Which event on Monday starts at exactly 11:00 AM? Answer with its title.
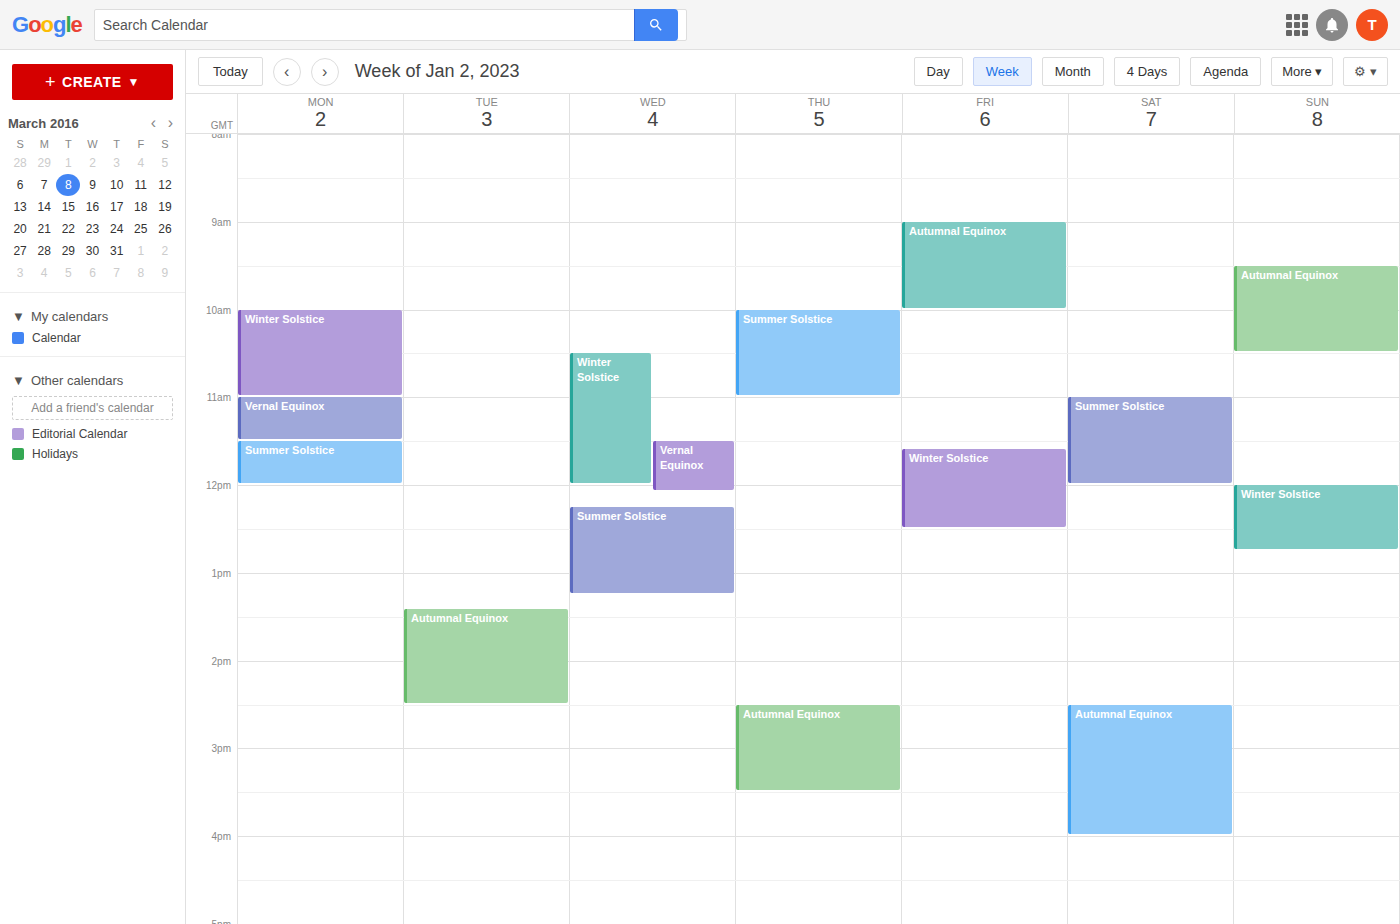
"Vernal Equinox"